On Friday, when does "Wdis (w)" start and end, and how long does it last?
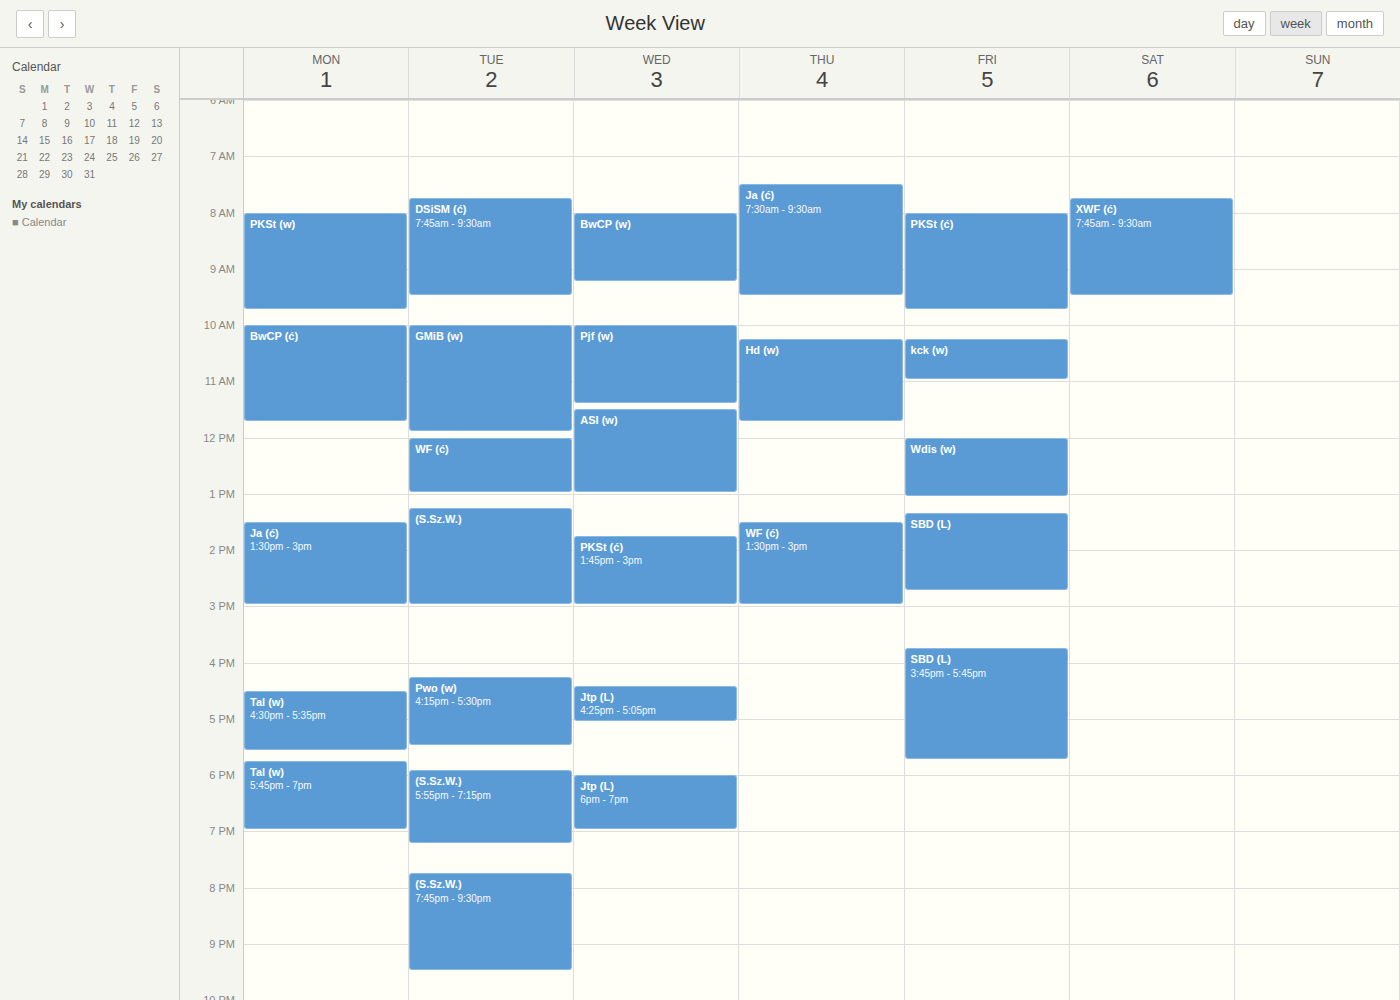
12:00 PM to 1:05 PM, 1 hour 5 minutes